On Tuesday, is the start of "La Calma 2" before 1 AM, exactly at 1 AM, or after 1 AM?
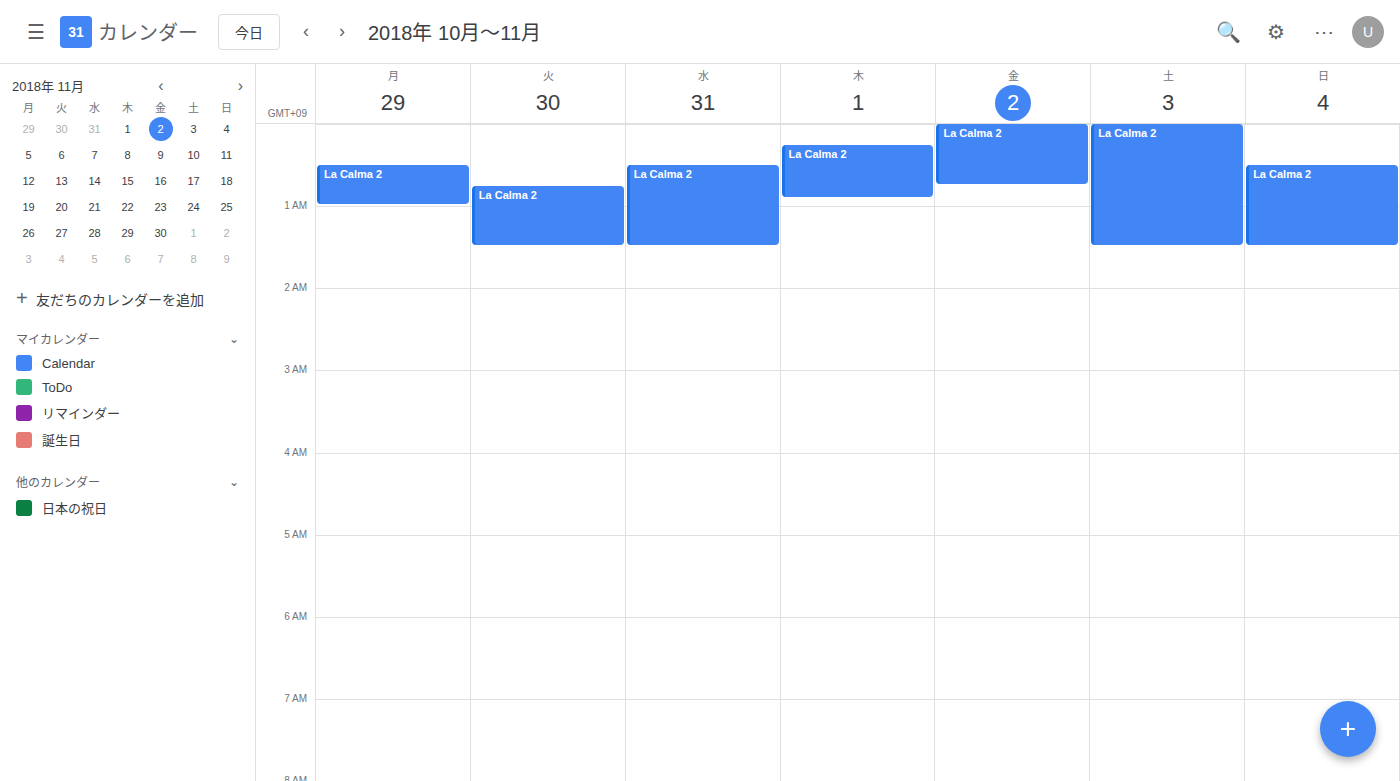
12:45 AM -- before 1 AM, 15 minutes above the 1 AM line.